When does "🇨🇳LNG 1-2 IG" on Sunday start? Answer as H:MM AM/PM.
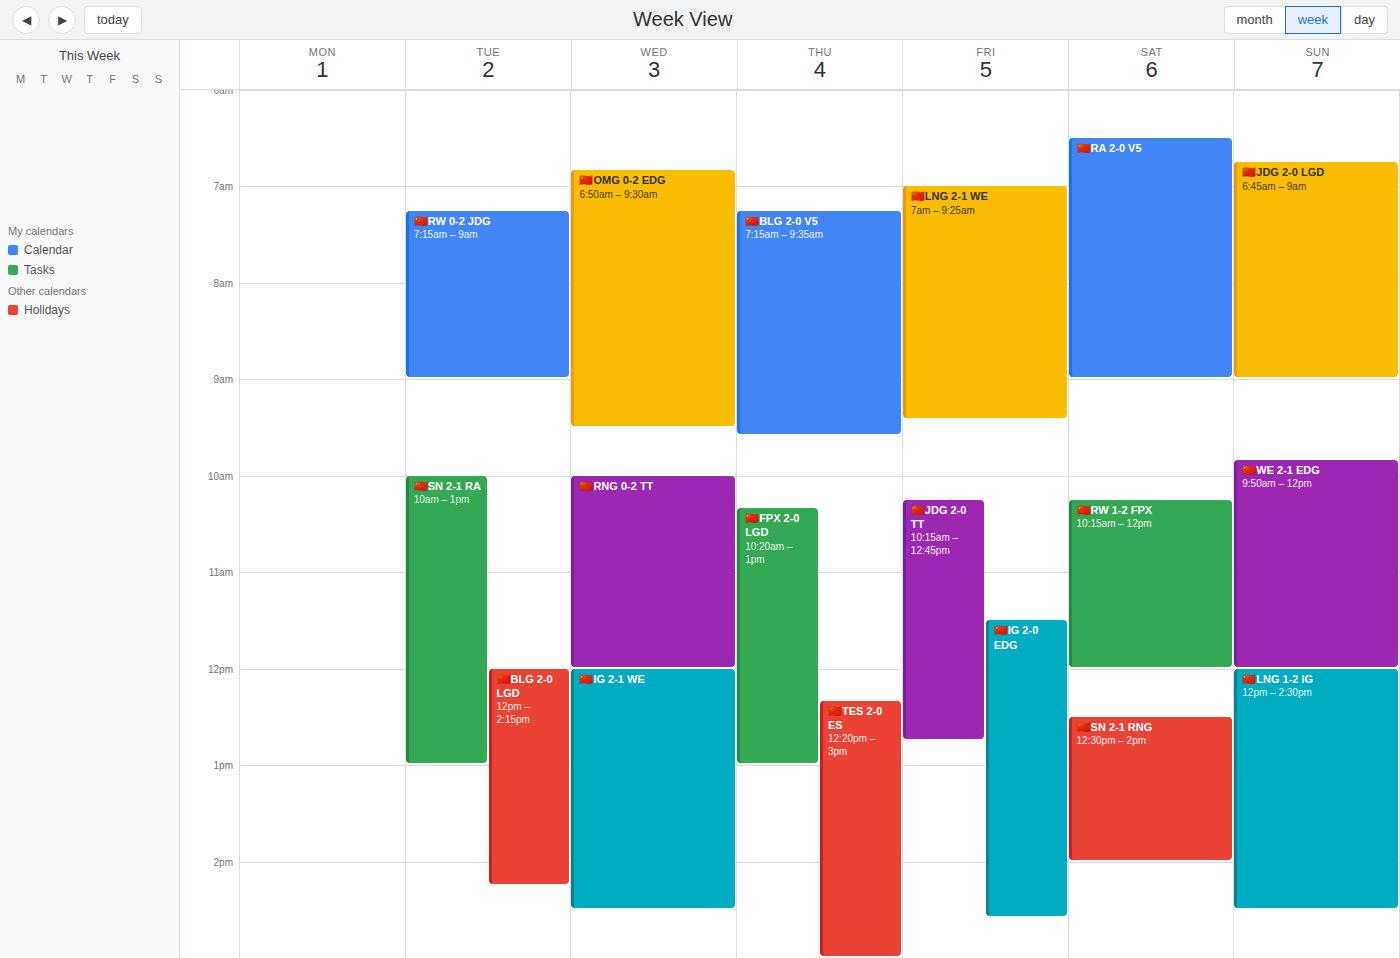
12:00 PM